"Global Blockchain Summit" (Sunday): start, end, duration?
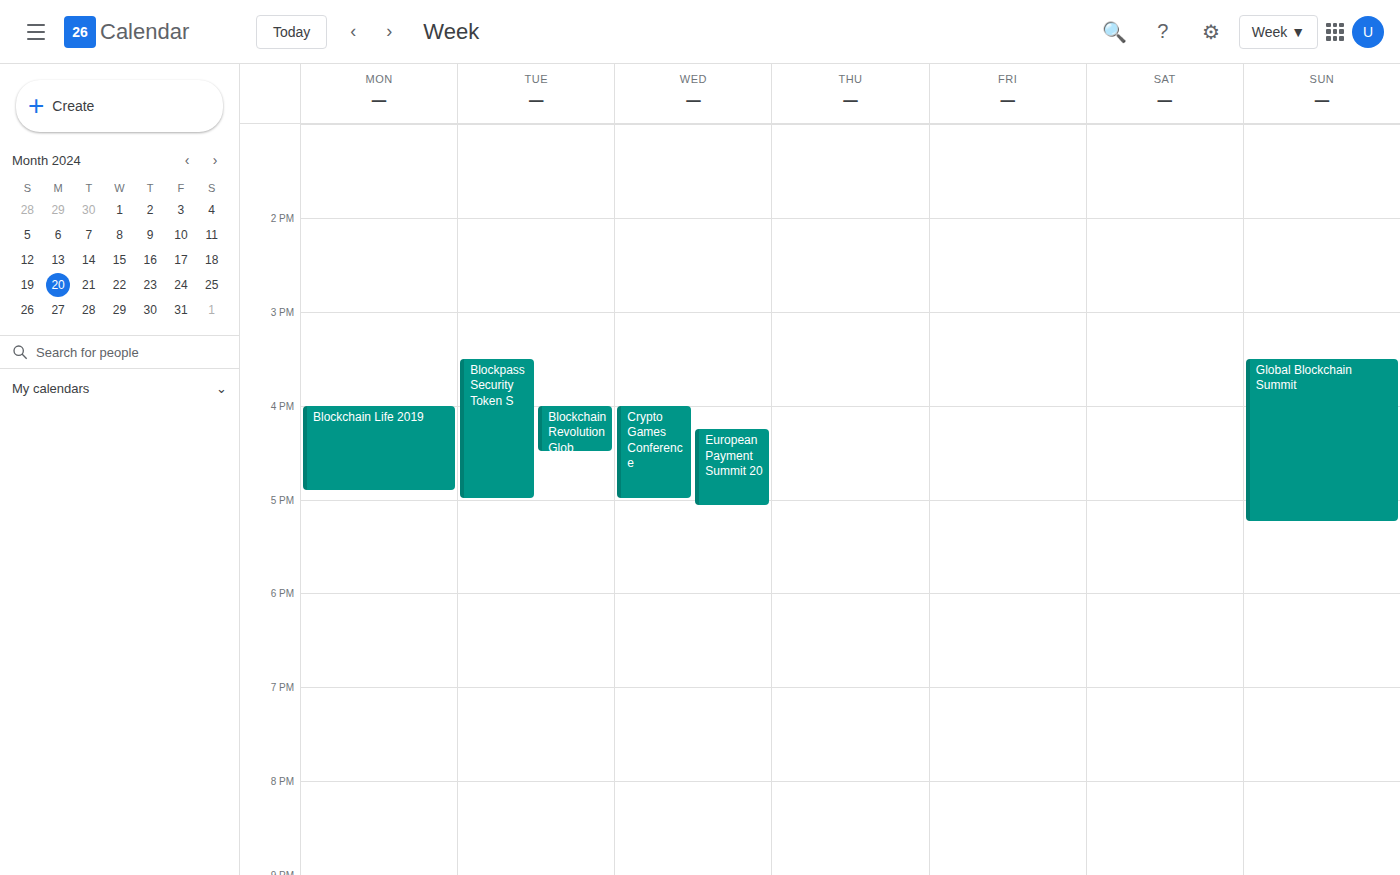
15:30 to 17:15, 1 hour 45 minutes